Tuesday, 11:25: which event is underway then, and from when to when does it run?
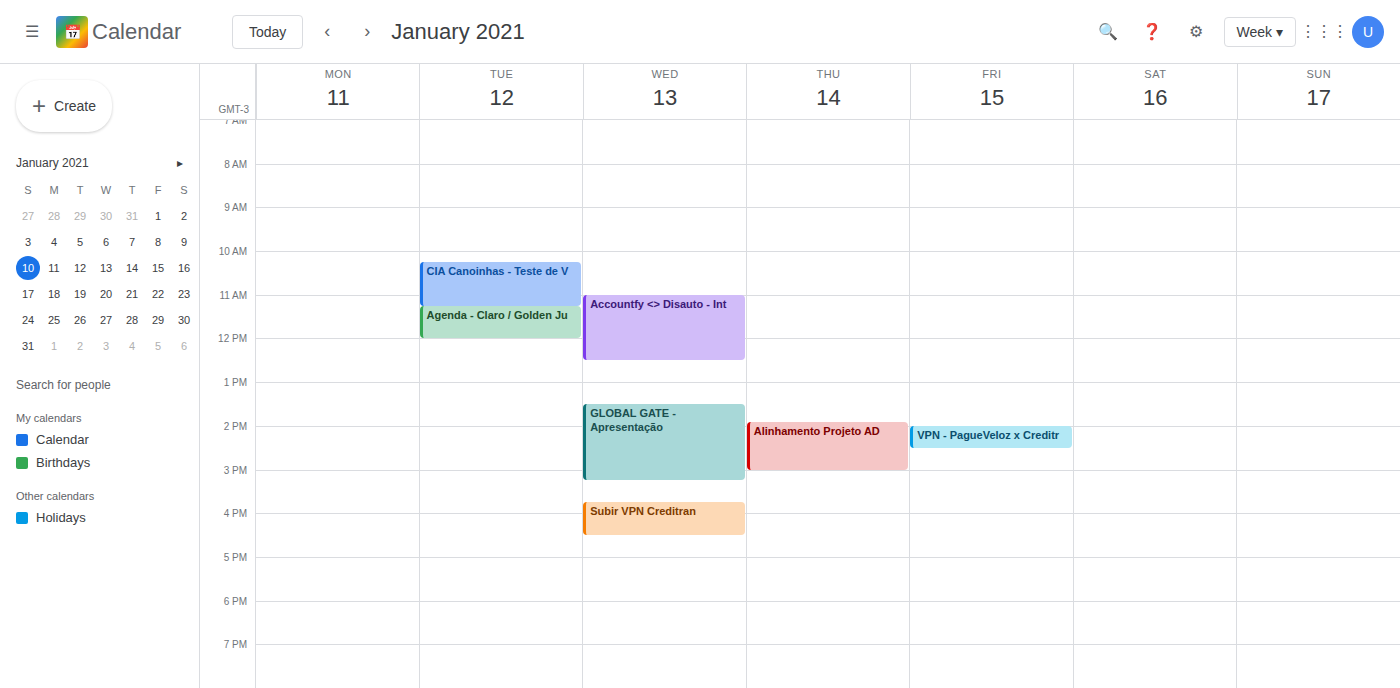
"Agenda - Claro / Golden Ju", 11:15 to 12:00